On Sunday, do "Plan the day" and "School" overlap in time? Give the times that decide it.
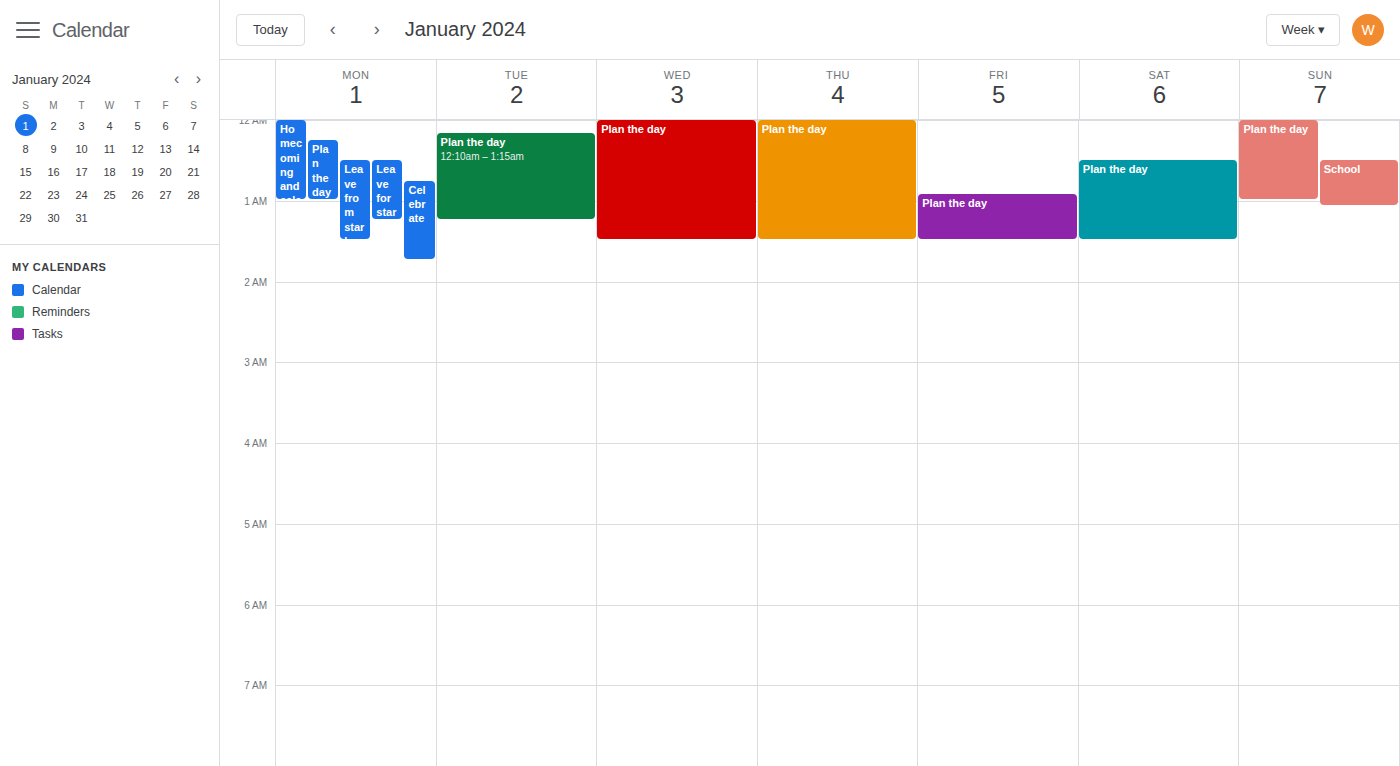
"School" starts at 12:30 AM, before "Plan the day" ends at 1:00 AM -- they overlap.